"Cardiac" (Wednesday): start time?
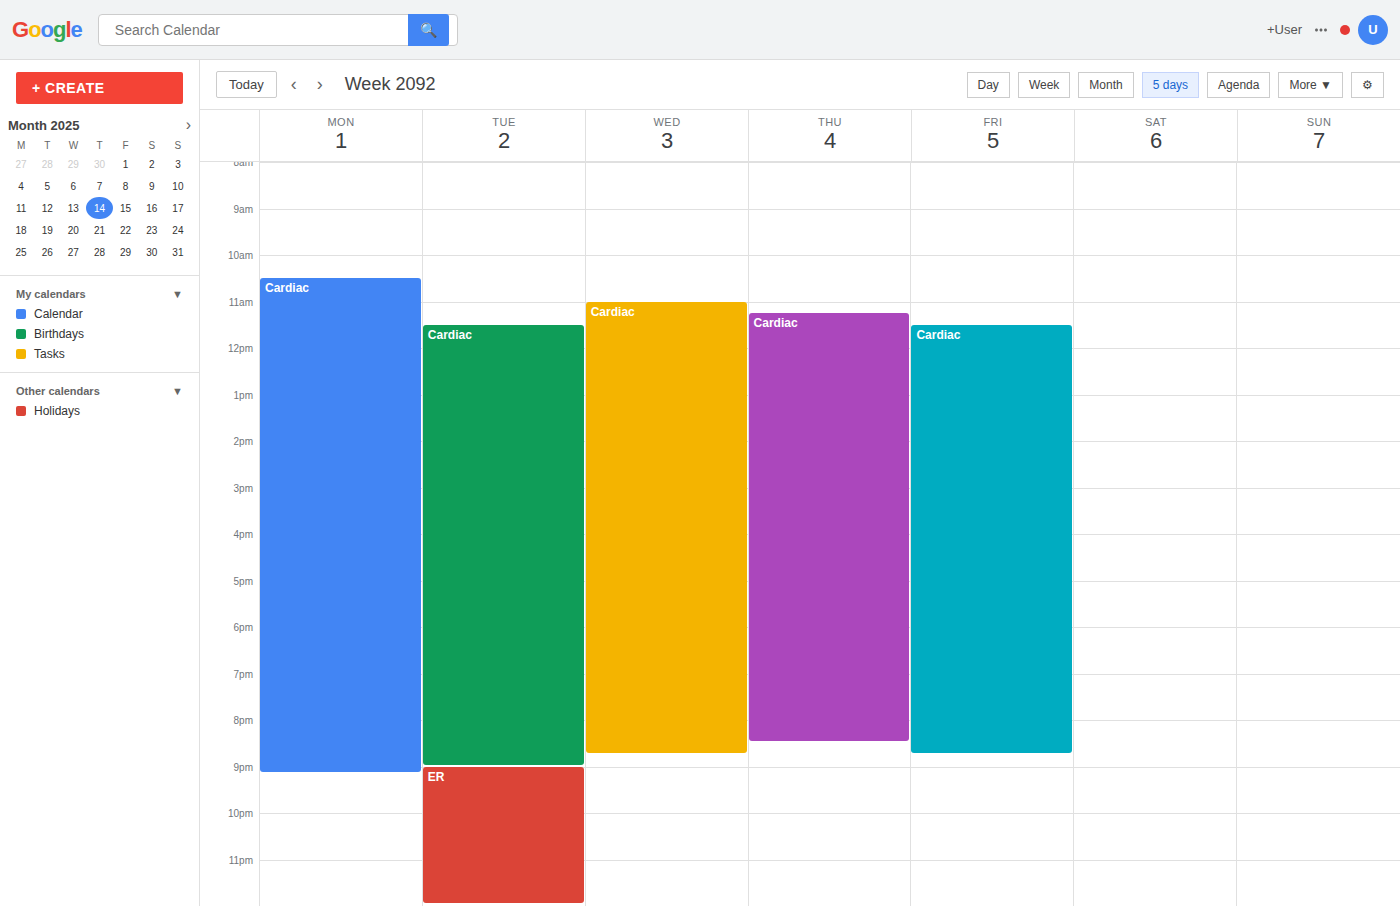
11:00 AM